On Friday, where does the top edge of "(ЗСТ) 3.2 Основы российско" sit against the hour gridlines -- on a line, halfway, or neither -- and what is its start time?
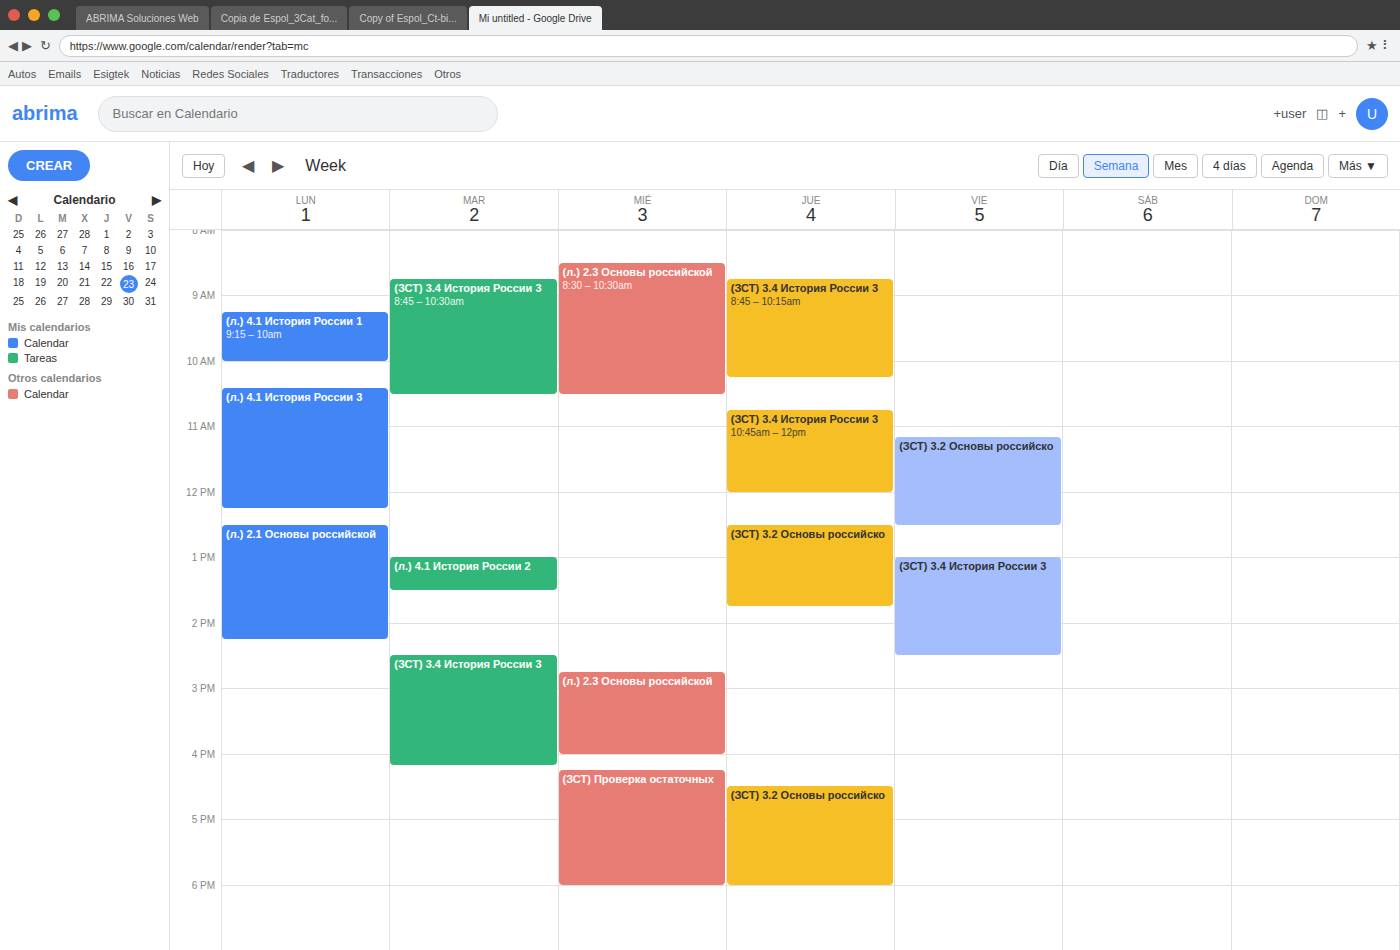
11:10 AM -- neither: 10 minutes below the 11 AM line and 50 minutes above the 12 PM line.